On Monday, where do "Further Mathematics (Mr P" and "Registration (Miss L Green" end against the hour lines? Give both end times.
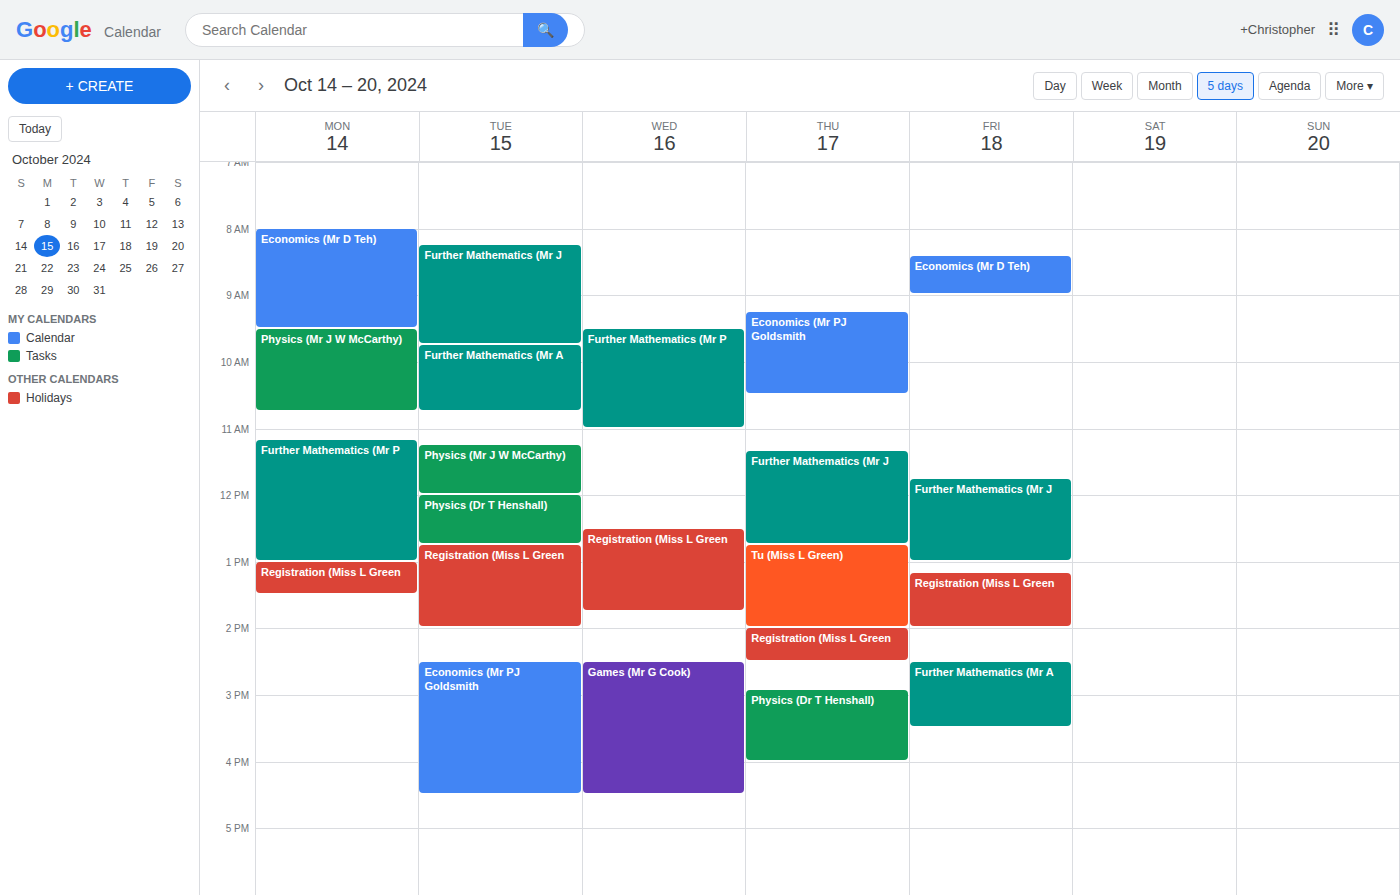
"Further Mathematics (Mr P": 1:00 PM, exactly on the 1 PM line. "Registration (Miss L Green": 1:30 PM, halfway between the 1 PM and 2 PM lines.